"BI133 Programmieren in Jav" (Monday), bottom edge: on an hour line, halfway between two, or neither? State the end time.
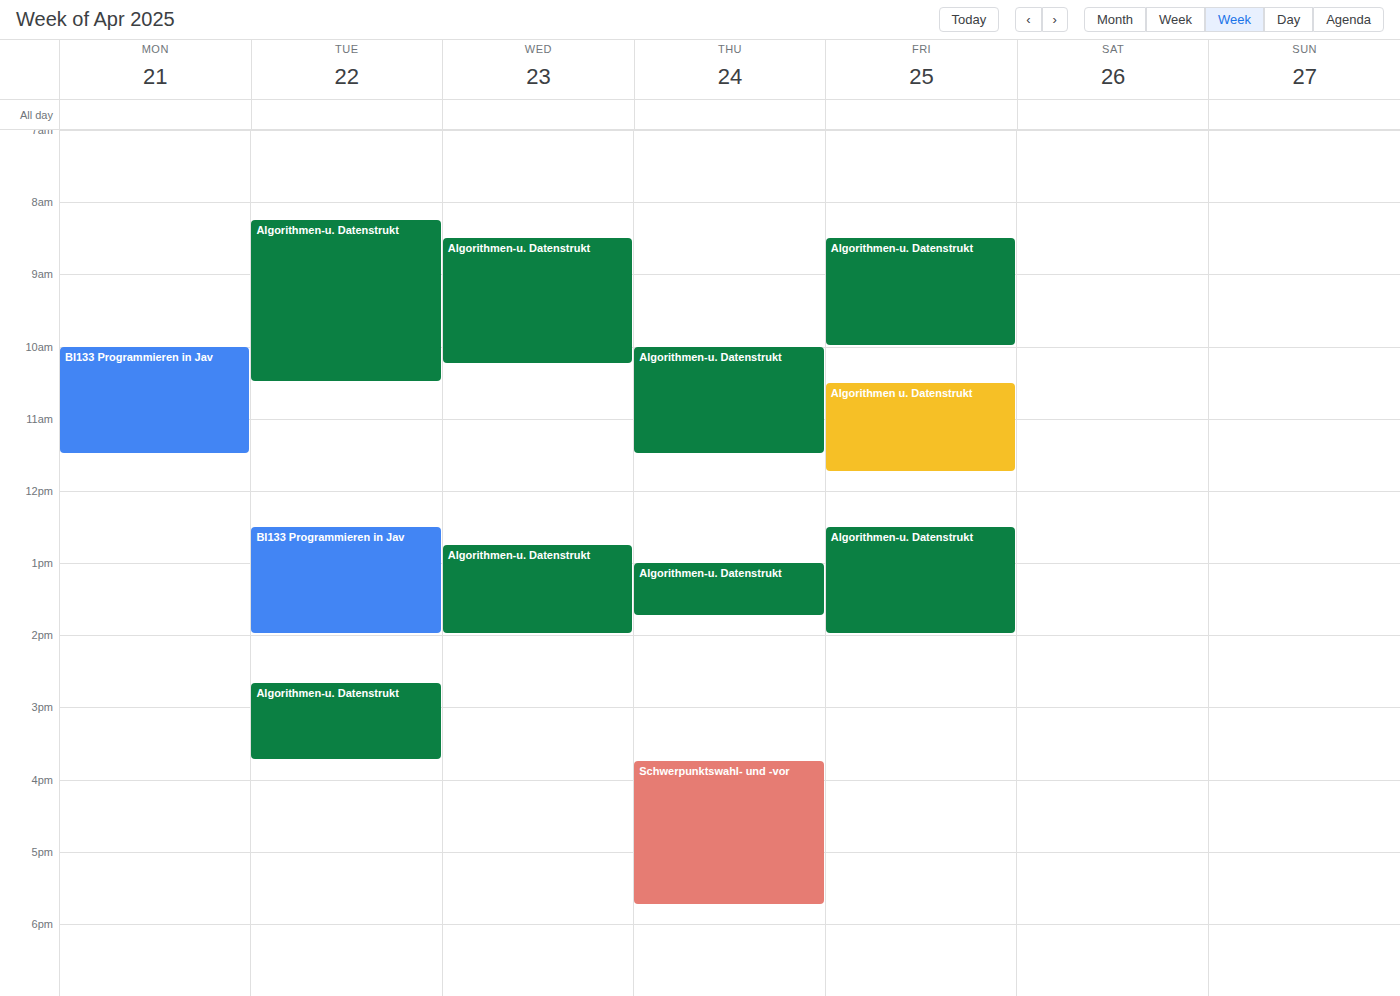
11:30 AM -- halfway between the 11 AM and 12 PM lines.